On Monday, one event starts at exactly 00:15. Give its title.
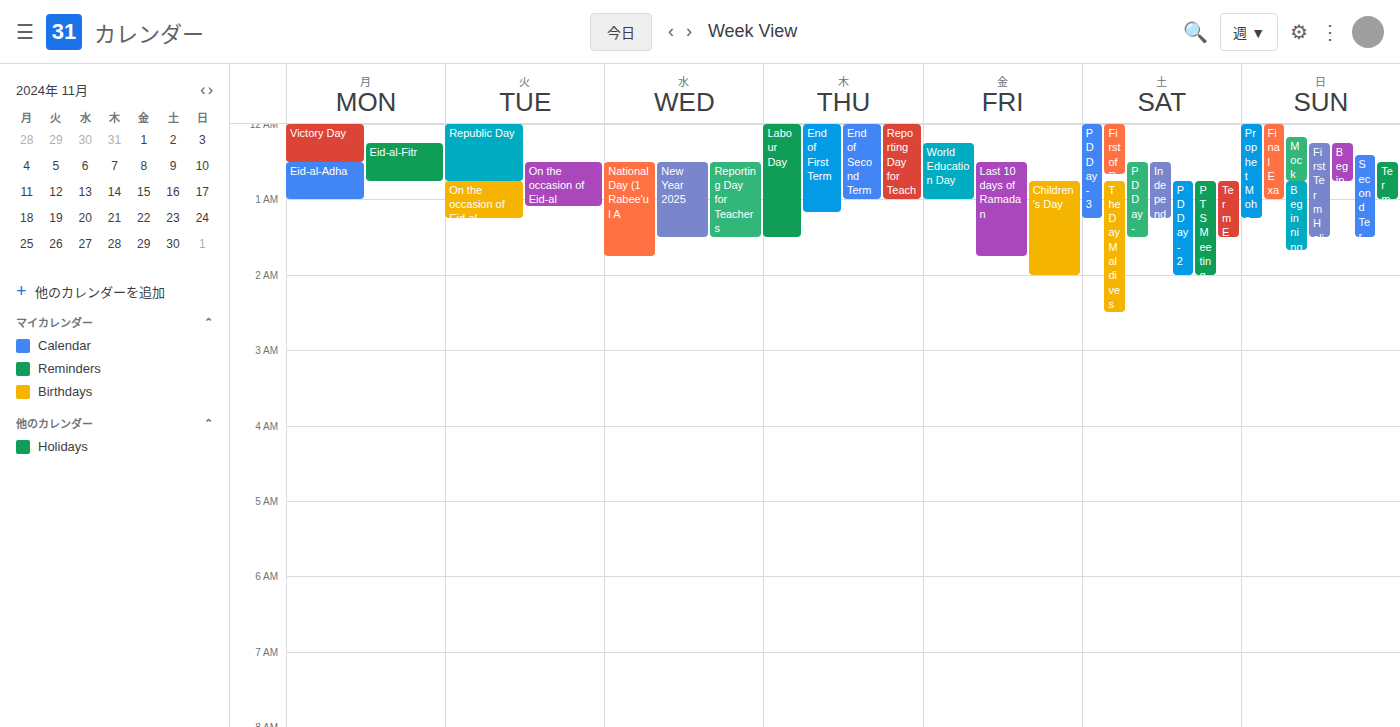
"Eid-al-Fitr"